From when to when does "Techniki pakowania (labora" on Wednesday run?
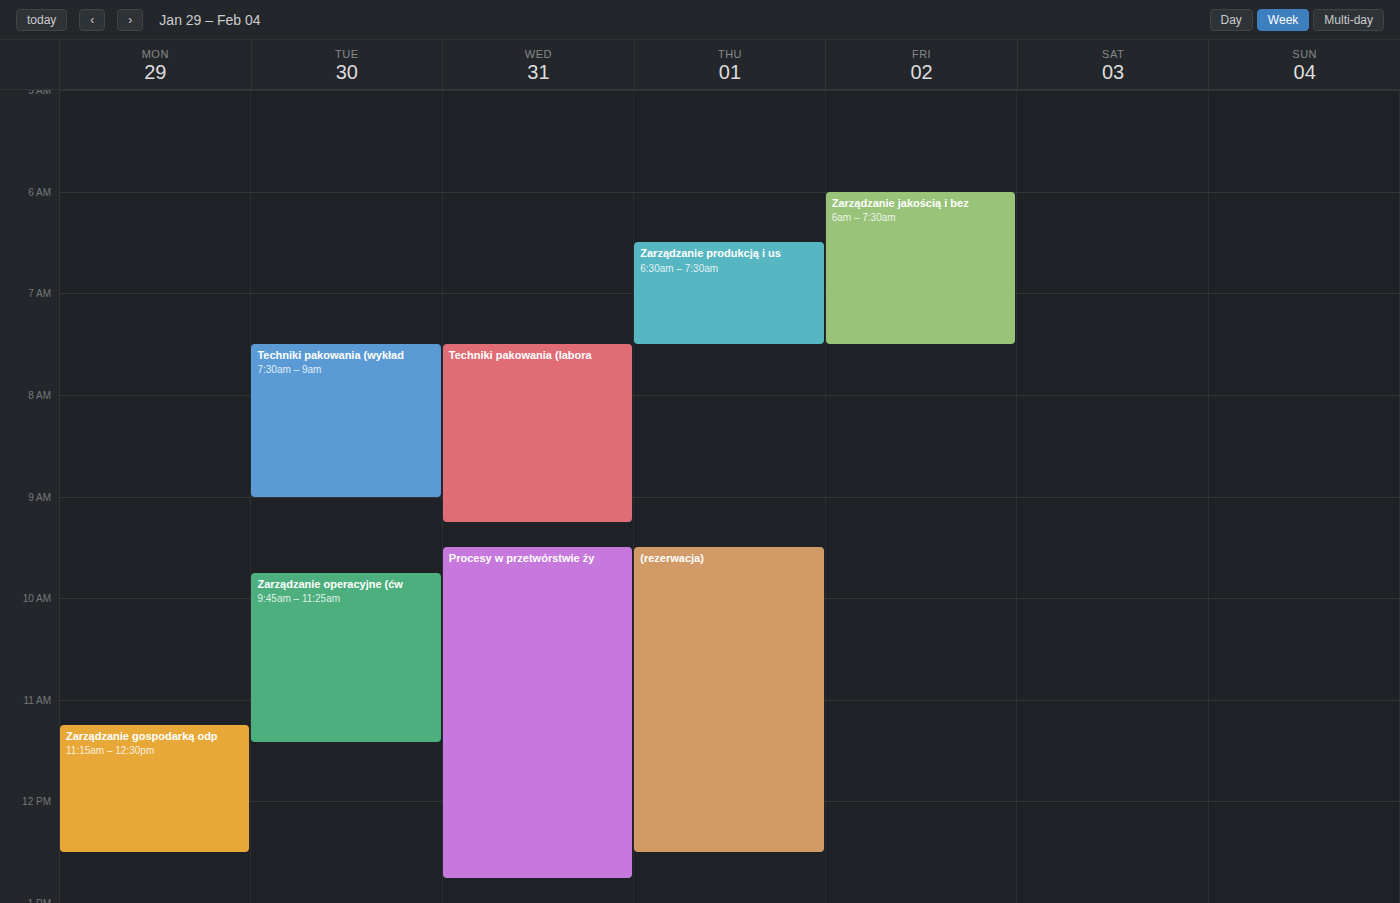
07:30 to 09:15